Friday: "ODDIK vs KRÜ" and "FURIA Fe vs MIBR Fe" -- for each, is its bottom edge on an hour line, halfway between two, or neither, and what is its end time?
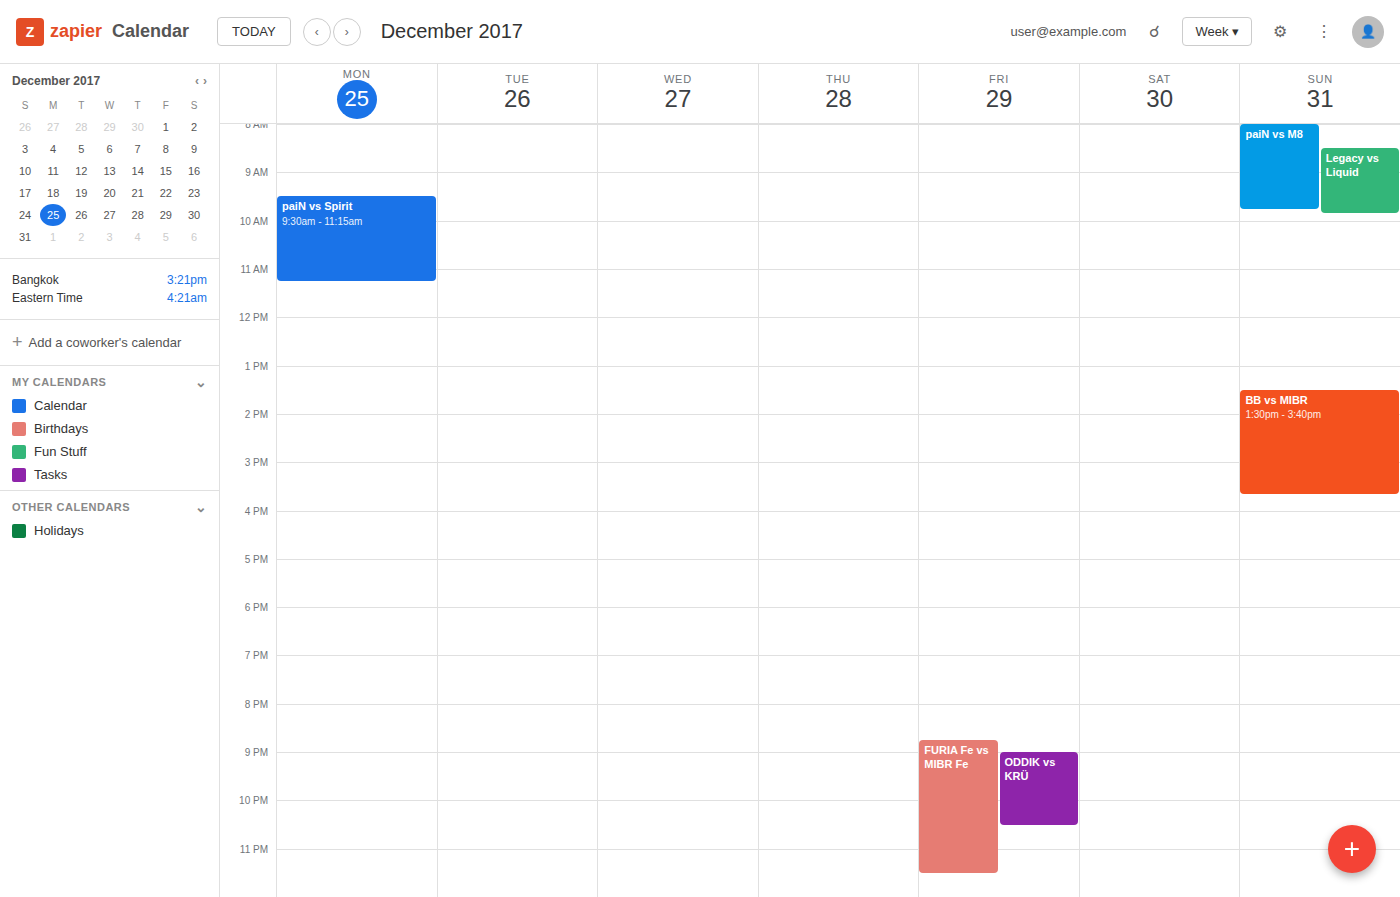
"ODDIK vs KRÜ": 10:30 PM, halfway between the 10 PM and 11 PM lines. "FURIA Fe vs MIBR Fe": 11:30 PM, halfway between the 11 PM and 12 AM lines.